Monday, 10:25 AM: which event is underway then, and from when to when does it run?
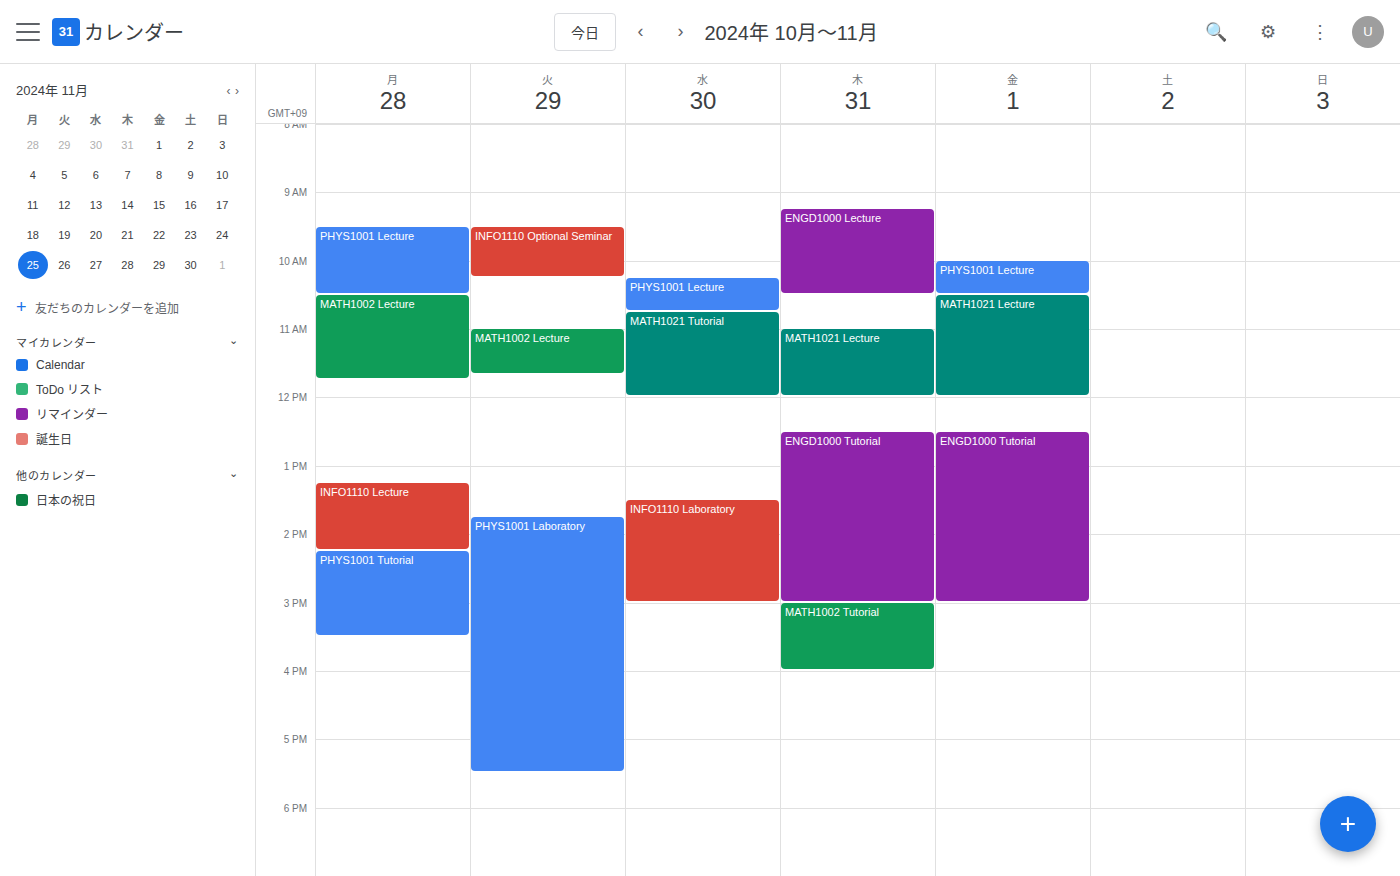
"PHYS1001 Lecture", 9:30 AM to 10:30 AM